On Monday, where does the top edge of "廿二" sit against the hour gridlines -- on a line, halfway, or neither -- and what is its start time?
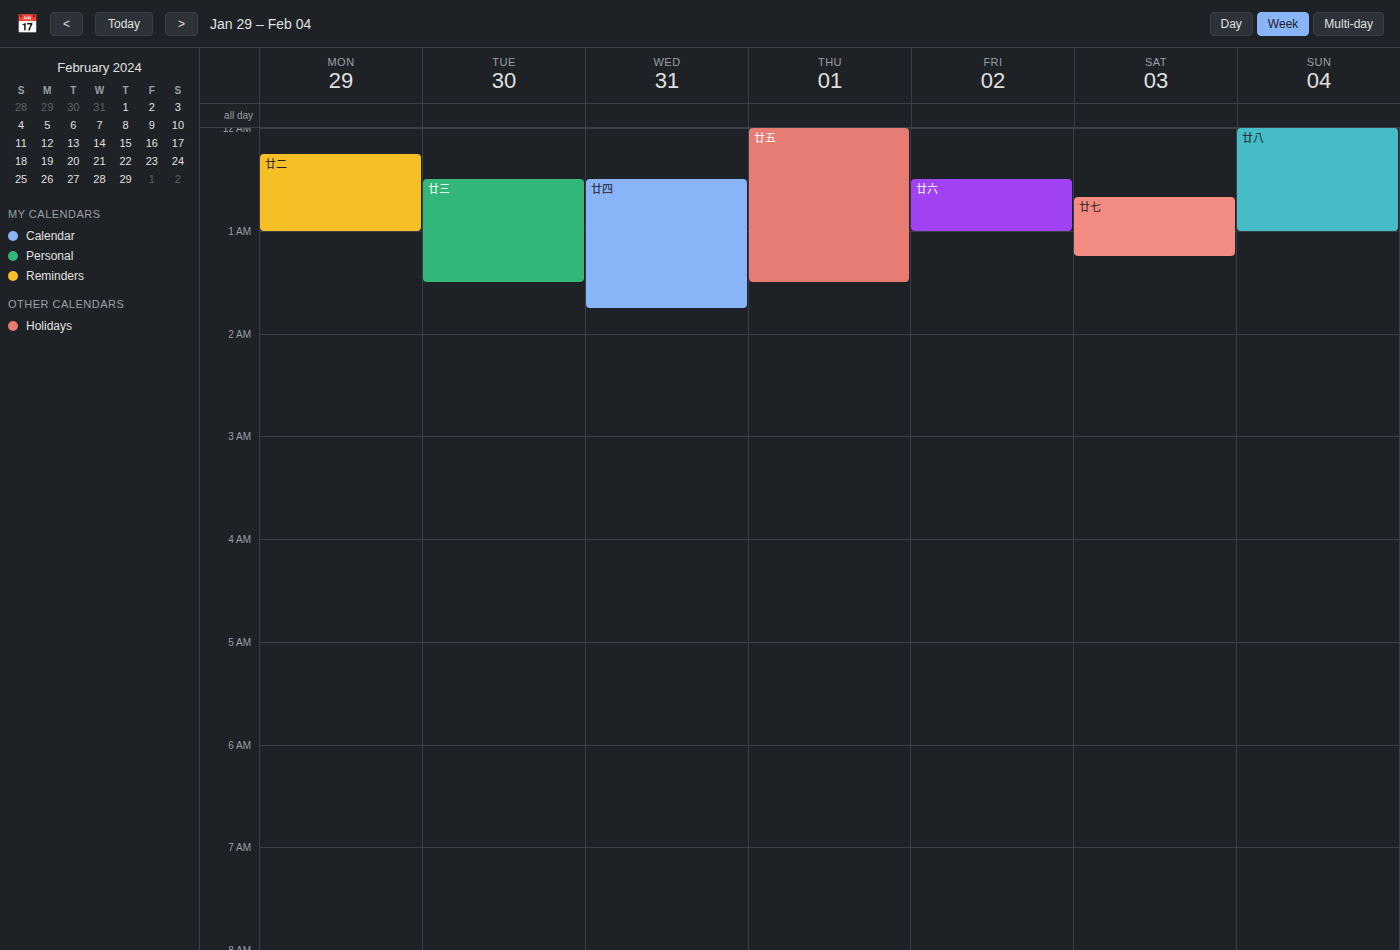
12:15 AM -- neither: a quarter of the way from the 12 AM line to the 1 AM line.